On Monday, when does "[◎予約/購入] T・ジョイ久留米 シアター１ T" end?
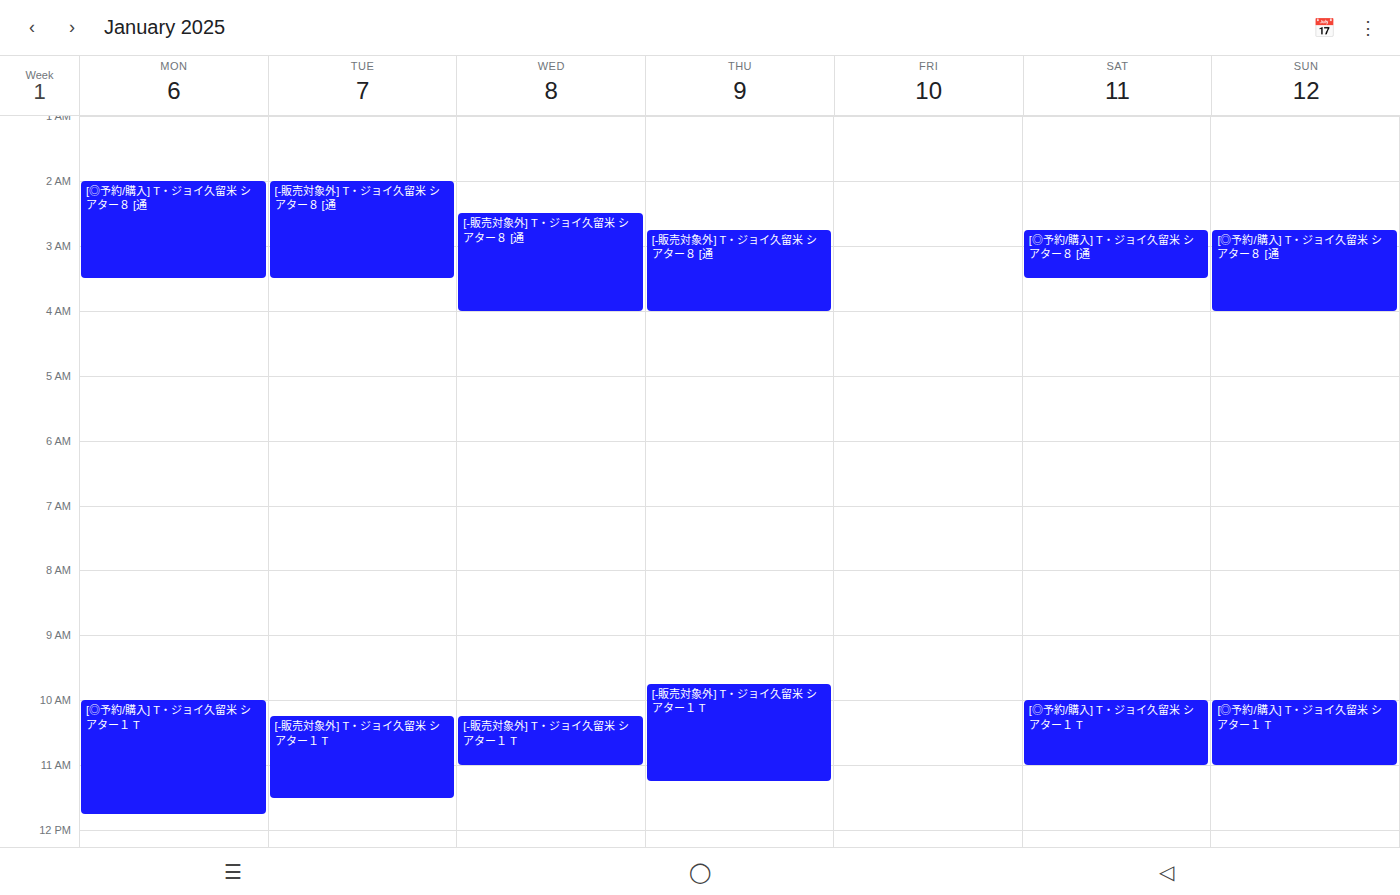
11:45 AM